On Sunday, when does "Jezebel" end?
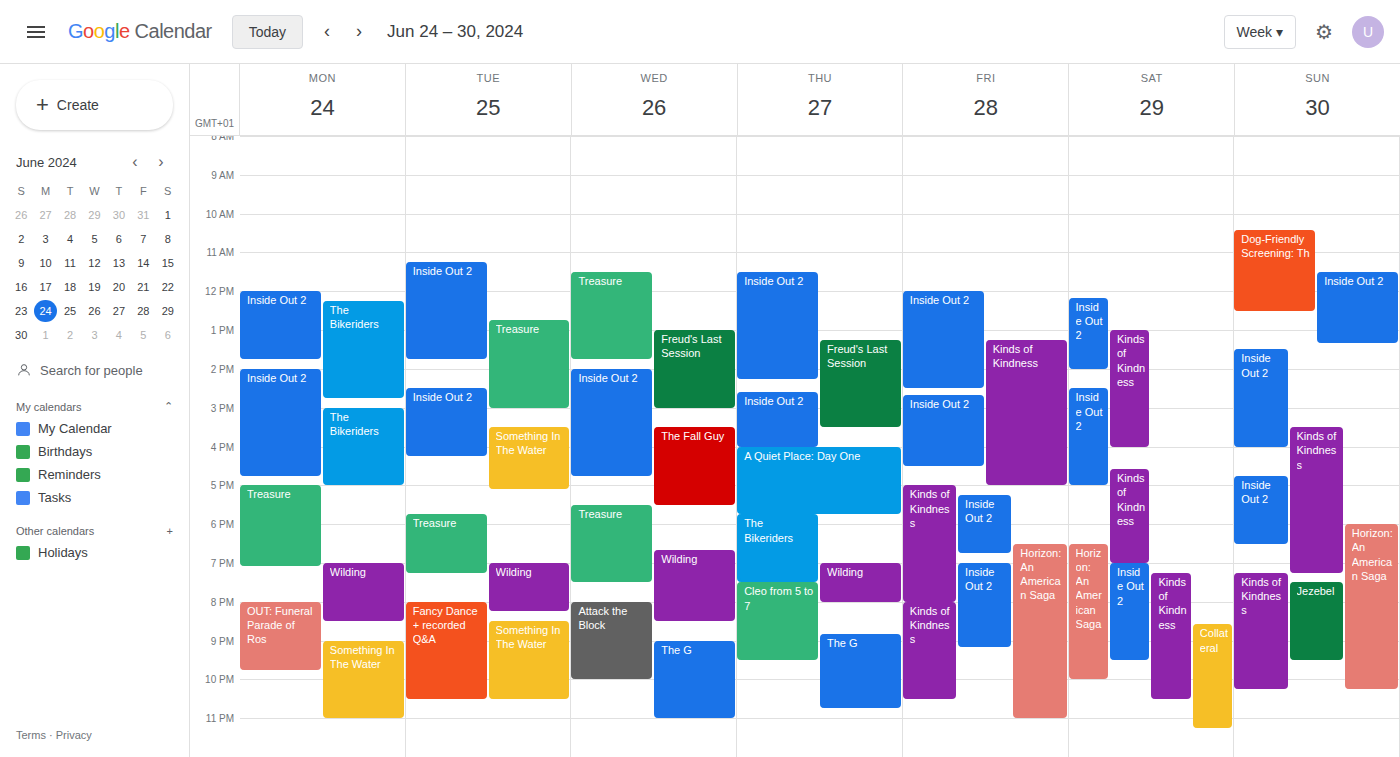
9:30 PM